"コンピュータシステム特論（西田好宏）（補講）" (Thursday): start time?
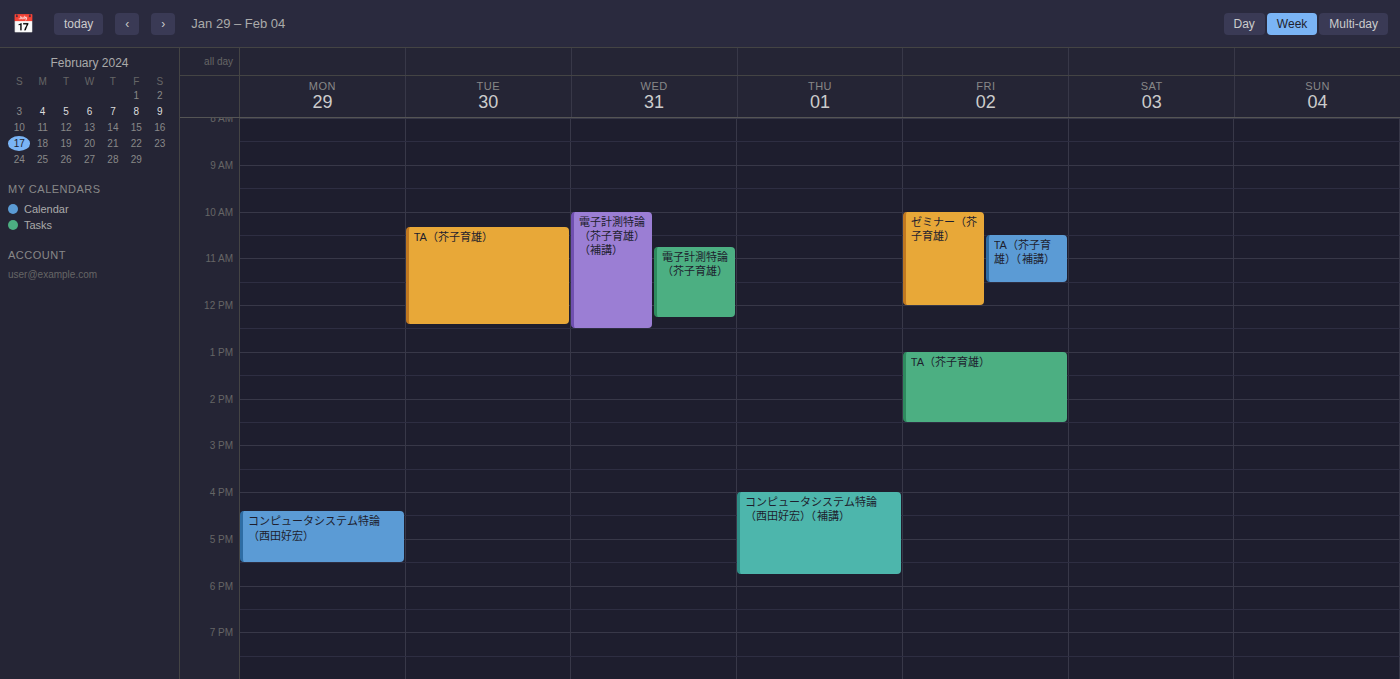
4:00 PM